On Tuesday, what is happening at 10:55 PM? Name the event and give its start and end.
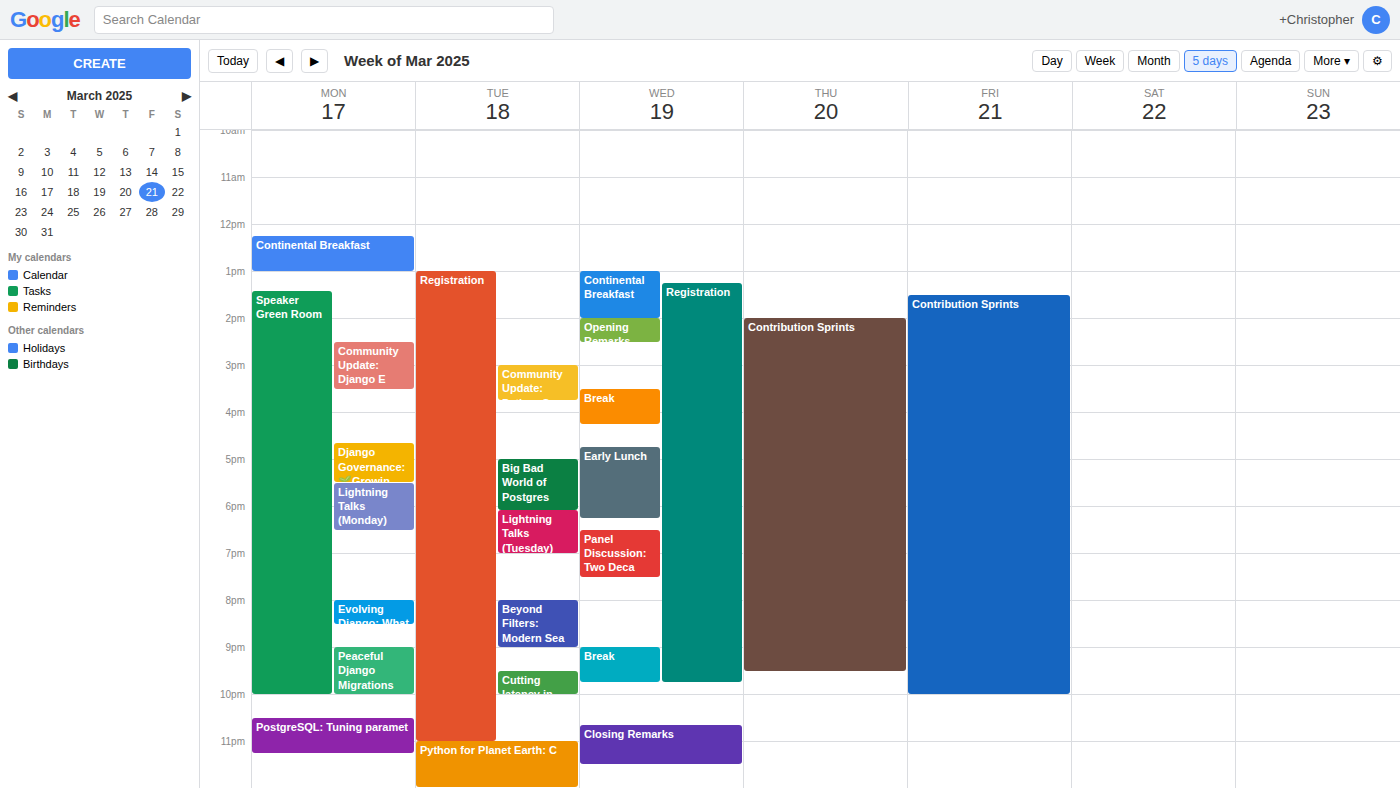
"Registration", 1:00 PM to 11:00 PM